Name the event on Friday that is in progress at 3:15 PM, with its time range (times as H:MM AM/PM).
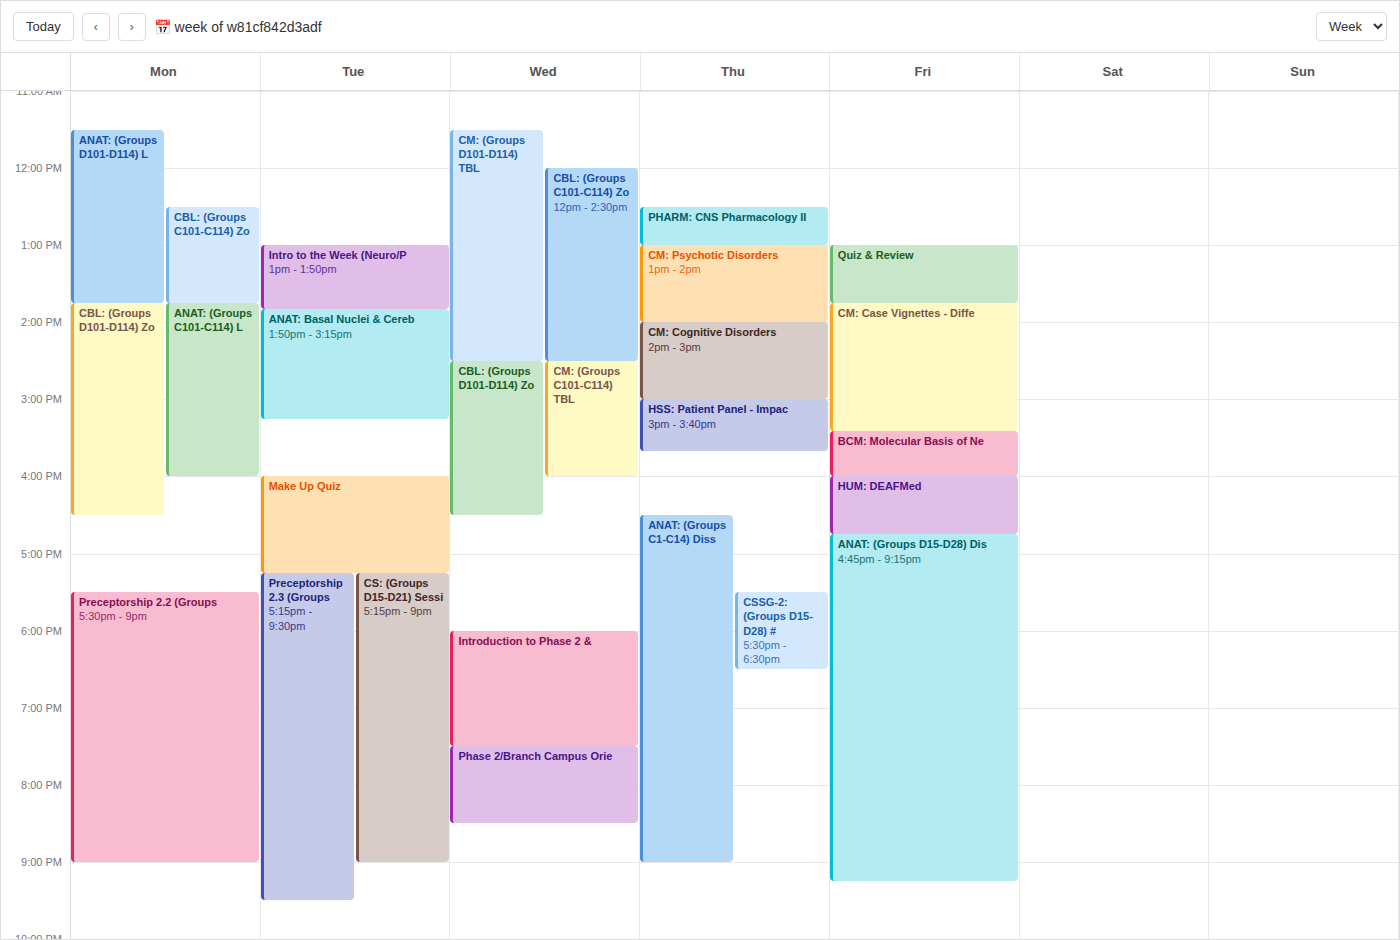
"CM: Case Vignettes - Diffe", 1:45 PM to 3:25 PM